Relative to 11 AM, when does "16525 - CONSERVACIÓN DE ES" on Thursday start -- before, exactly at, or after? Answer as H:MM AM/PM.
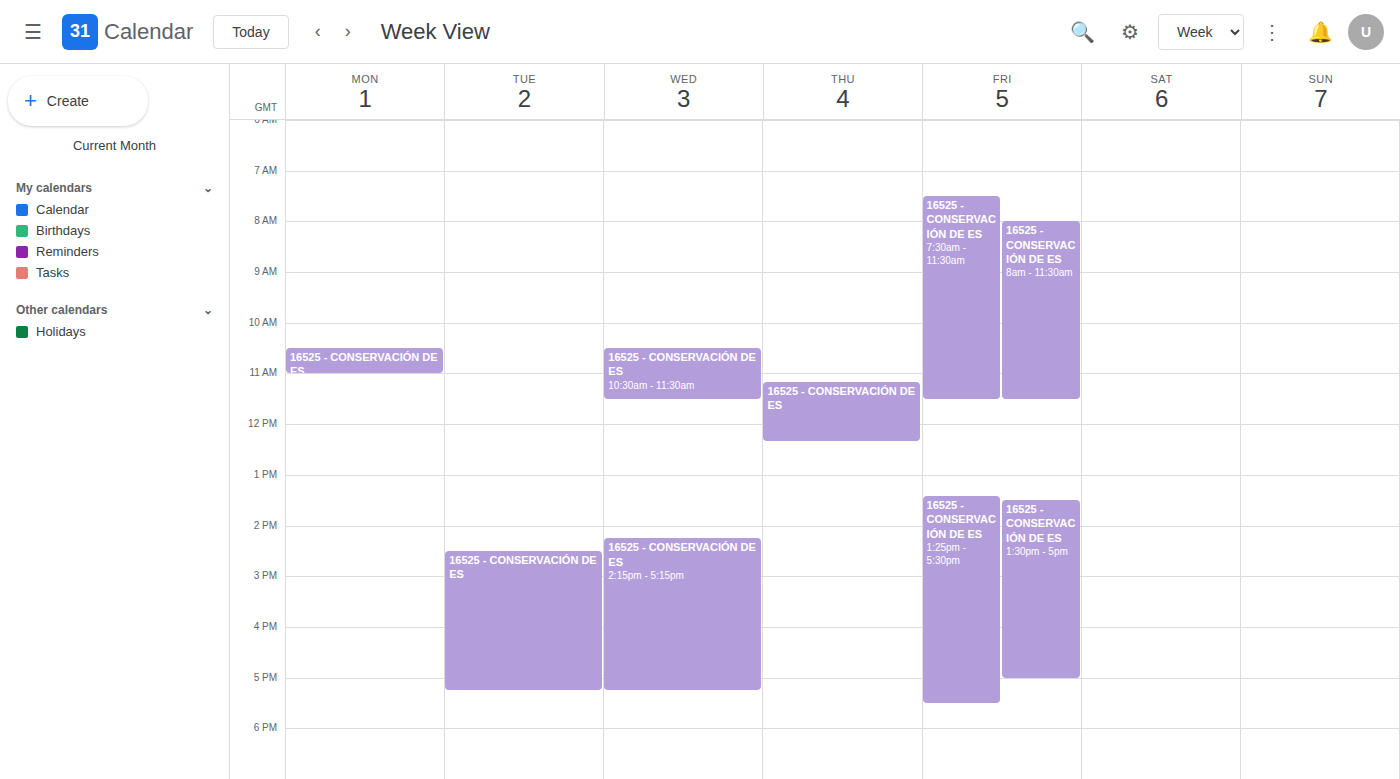
11:10 AM -- after 11 AM, 10 minutes below the 11 AM line.